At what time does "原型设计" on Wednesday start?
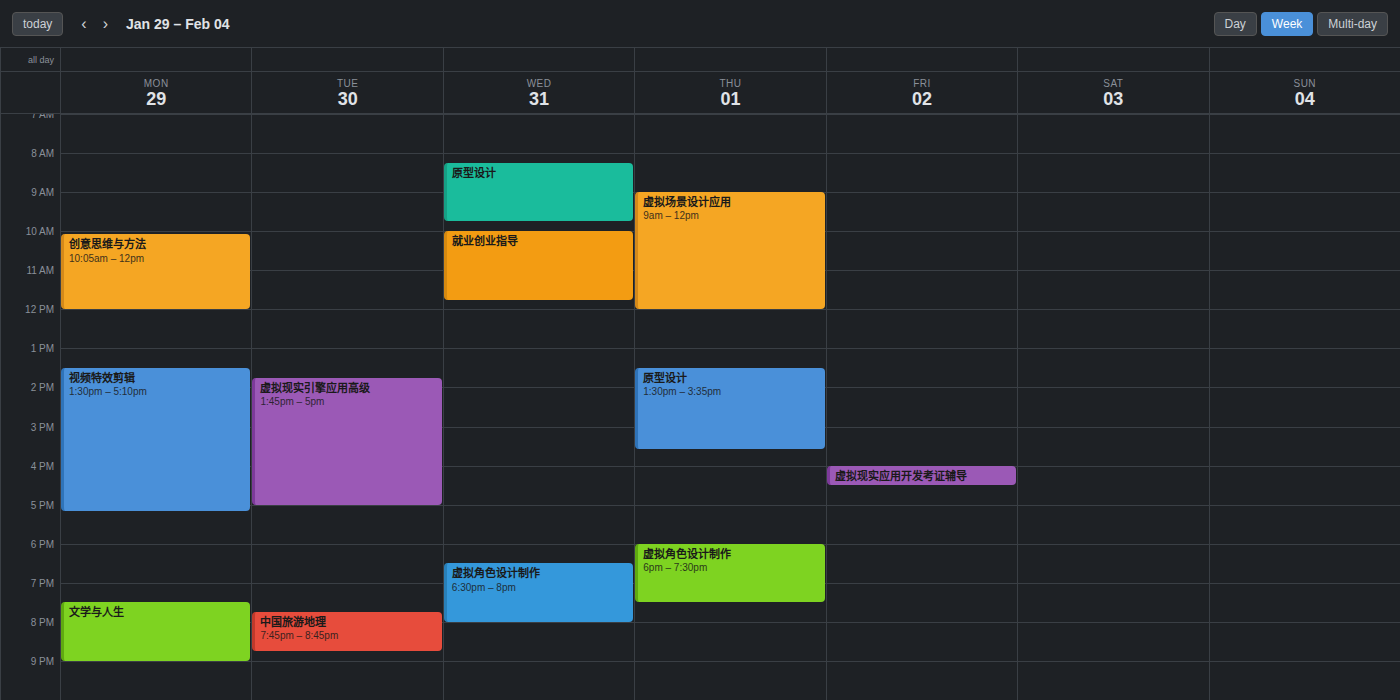
8:15 AM